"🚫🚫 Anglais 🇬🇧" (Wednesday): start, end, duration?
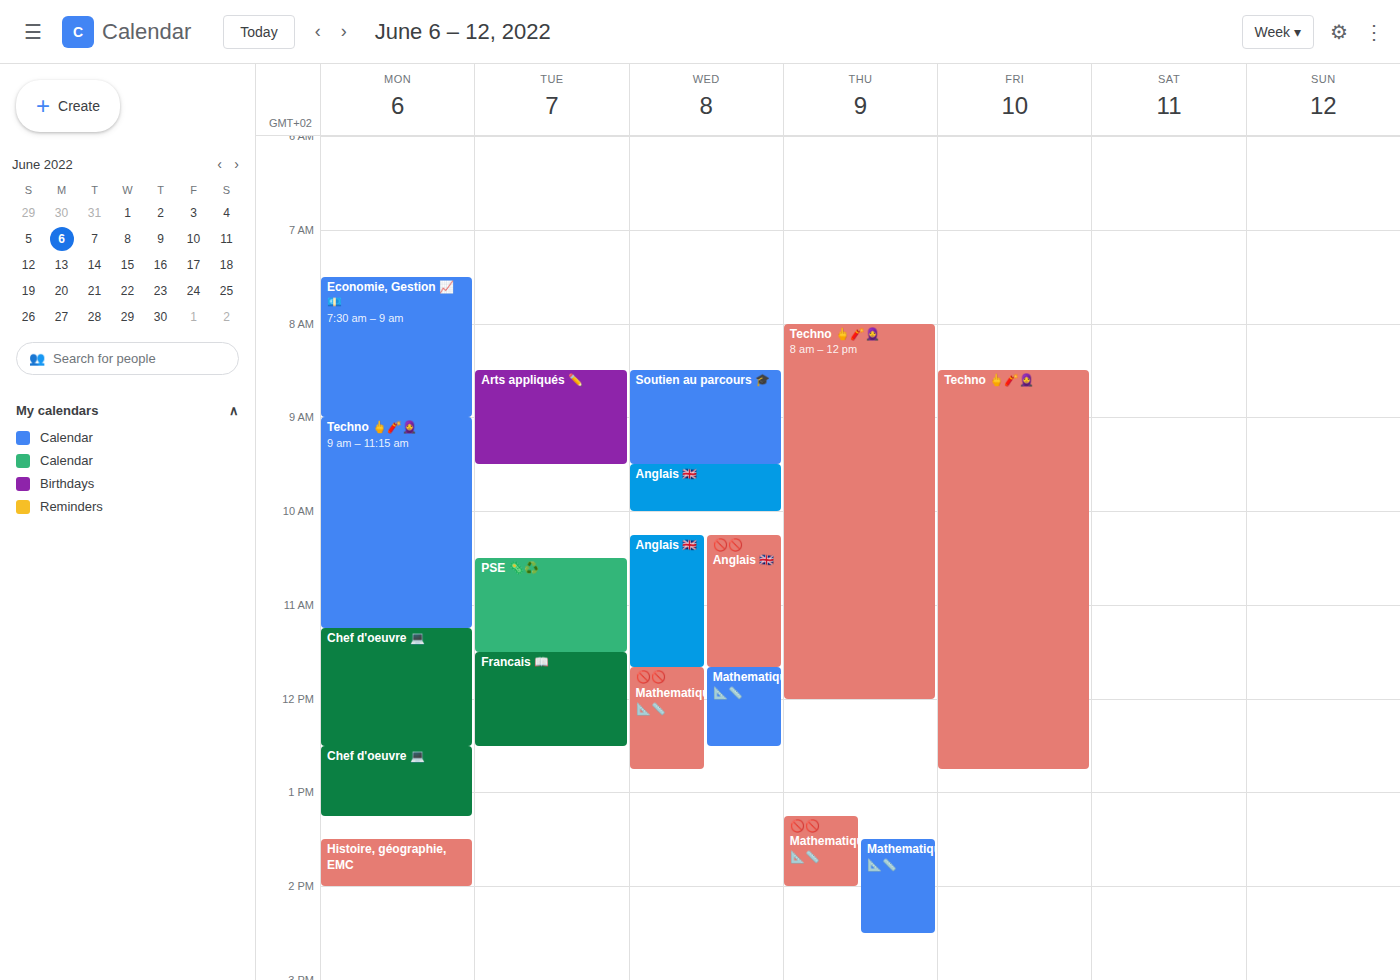
10:15 AM to 11:40 AM, 1 hour 25 minutes